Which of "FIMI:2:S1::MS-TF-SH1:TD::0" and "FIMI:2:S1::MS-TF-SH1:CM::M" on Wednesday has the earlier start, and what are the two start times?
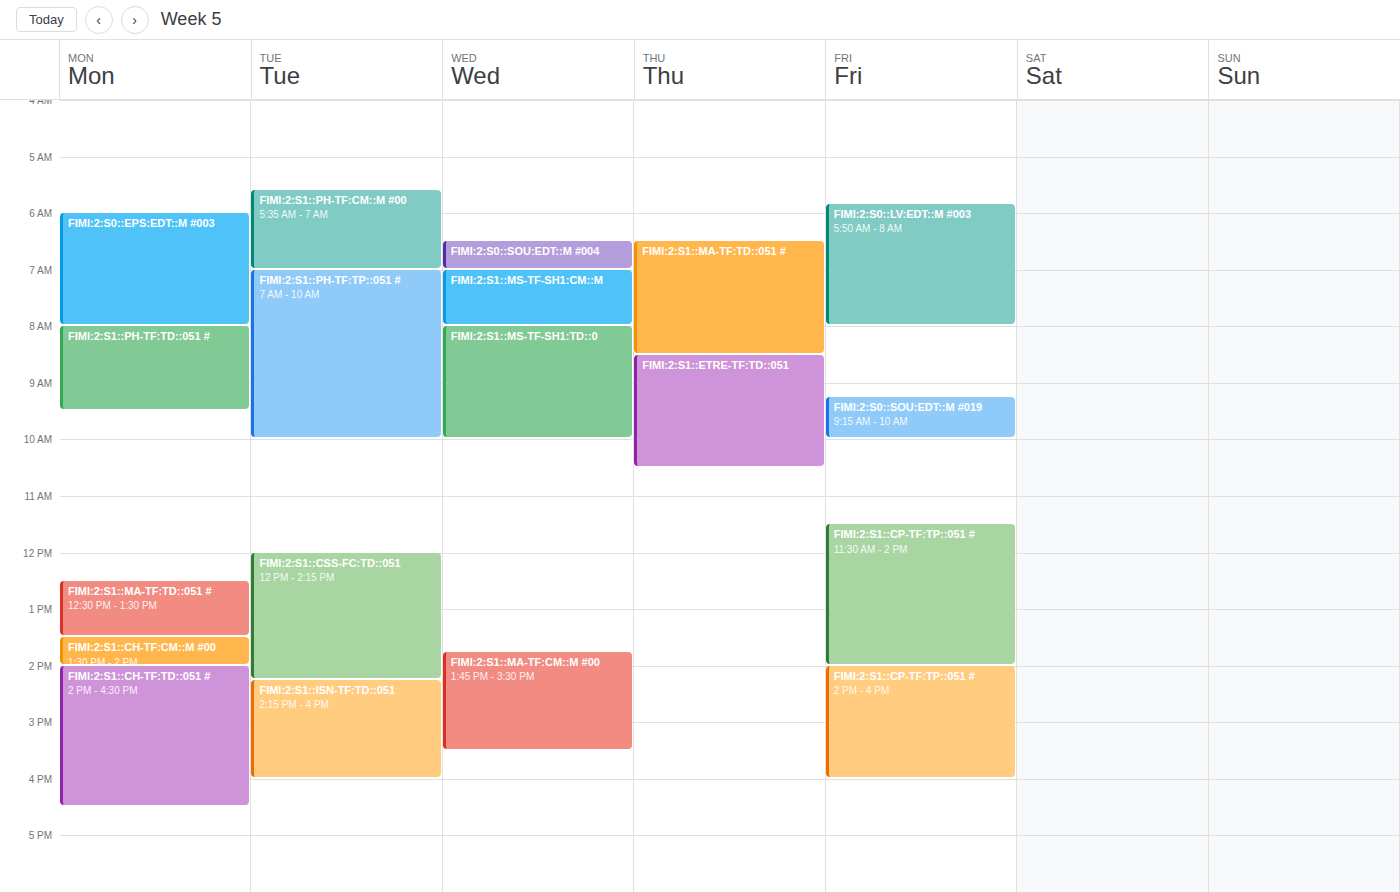
"FIMI:2:S1::MS-TF-SH1:CM::M" 7:00 AM; "FIMI:2:S1::MS-TF-SH1:TD::0" 8:00 AM.